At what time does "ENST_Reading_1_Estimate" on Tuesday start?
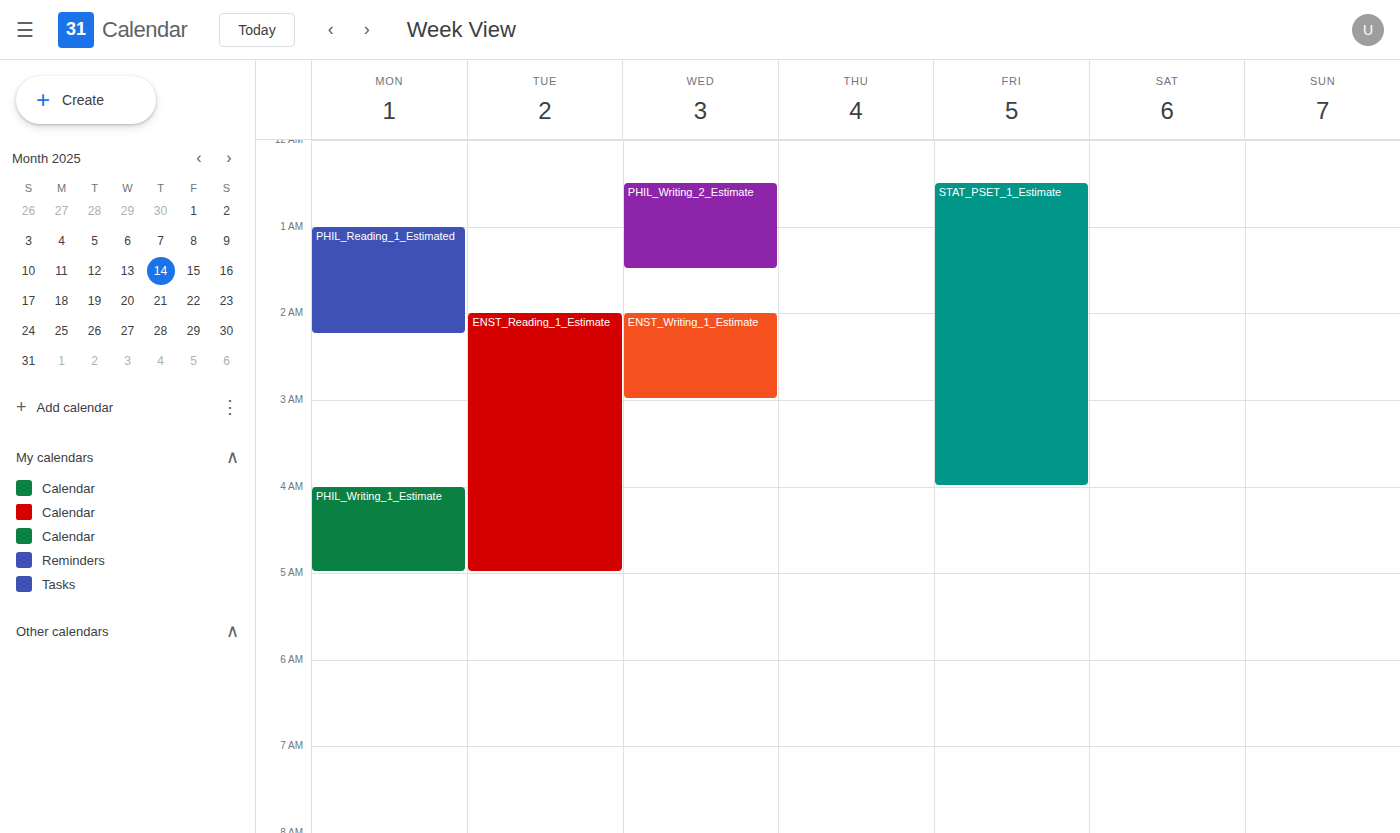
2:00 AM